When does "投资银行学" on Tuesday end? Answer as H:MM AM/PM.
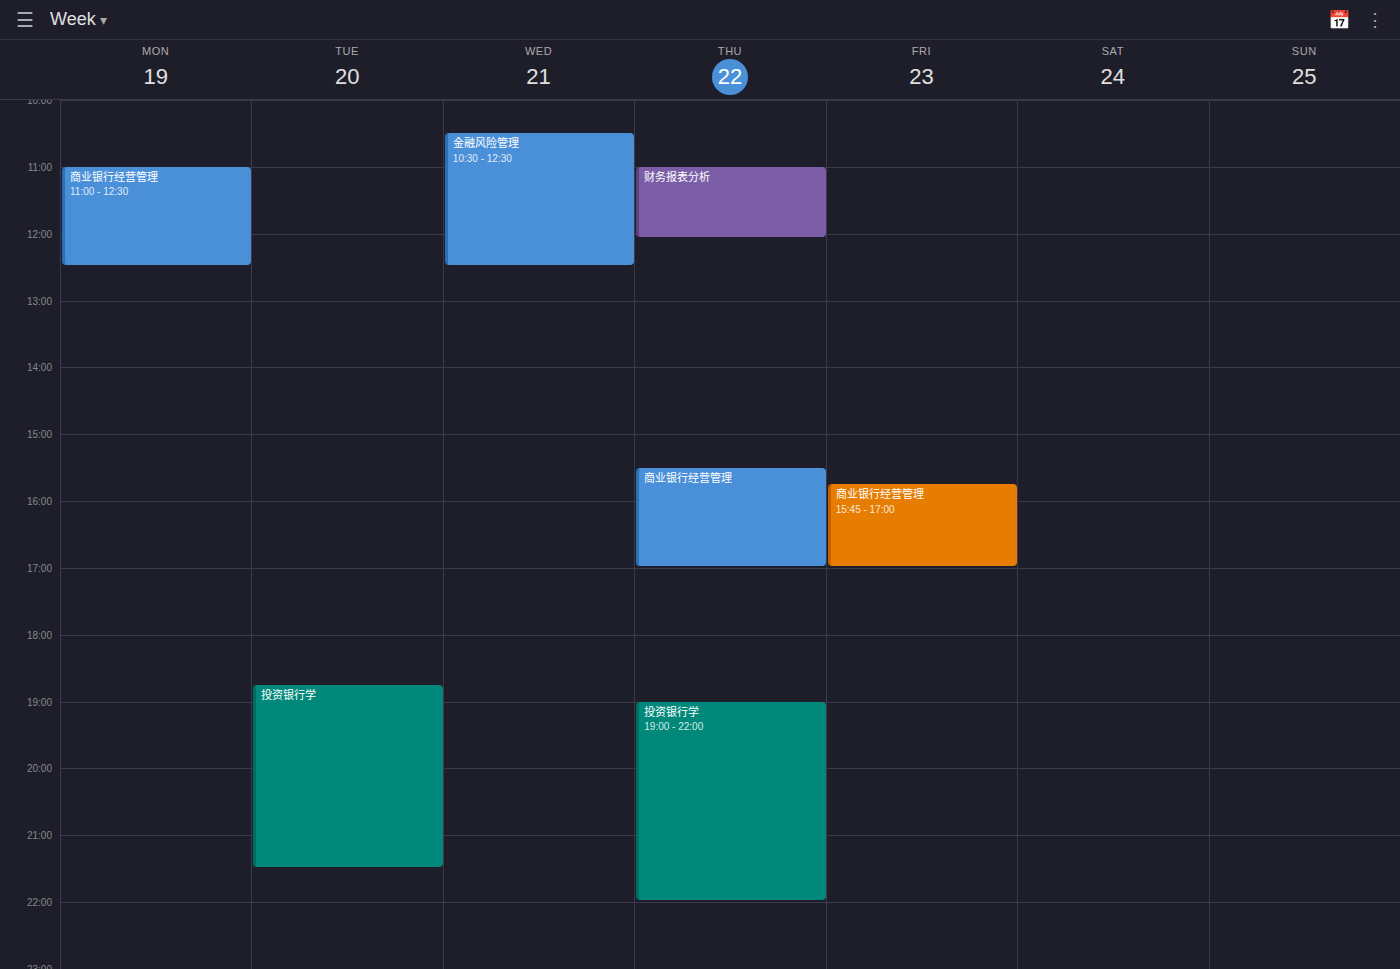
9:30 PM